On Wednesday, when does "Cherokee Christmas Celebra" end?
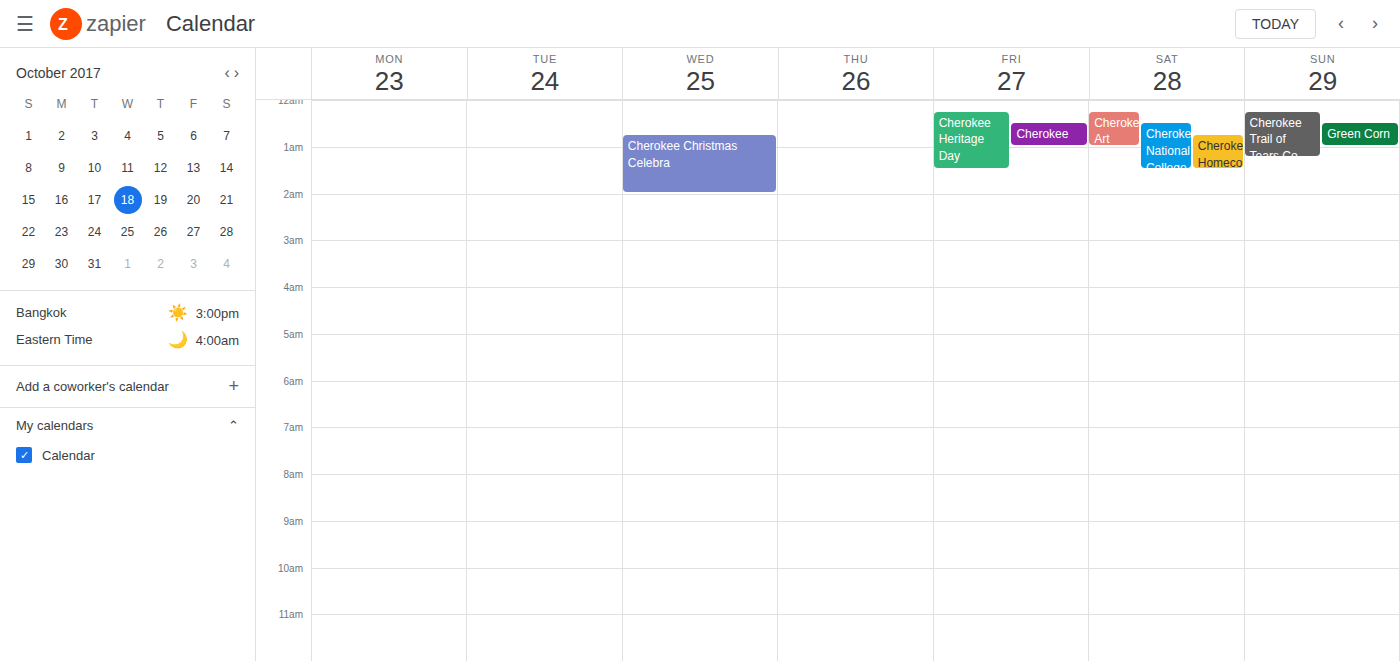
2:00 AM